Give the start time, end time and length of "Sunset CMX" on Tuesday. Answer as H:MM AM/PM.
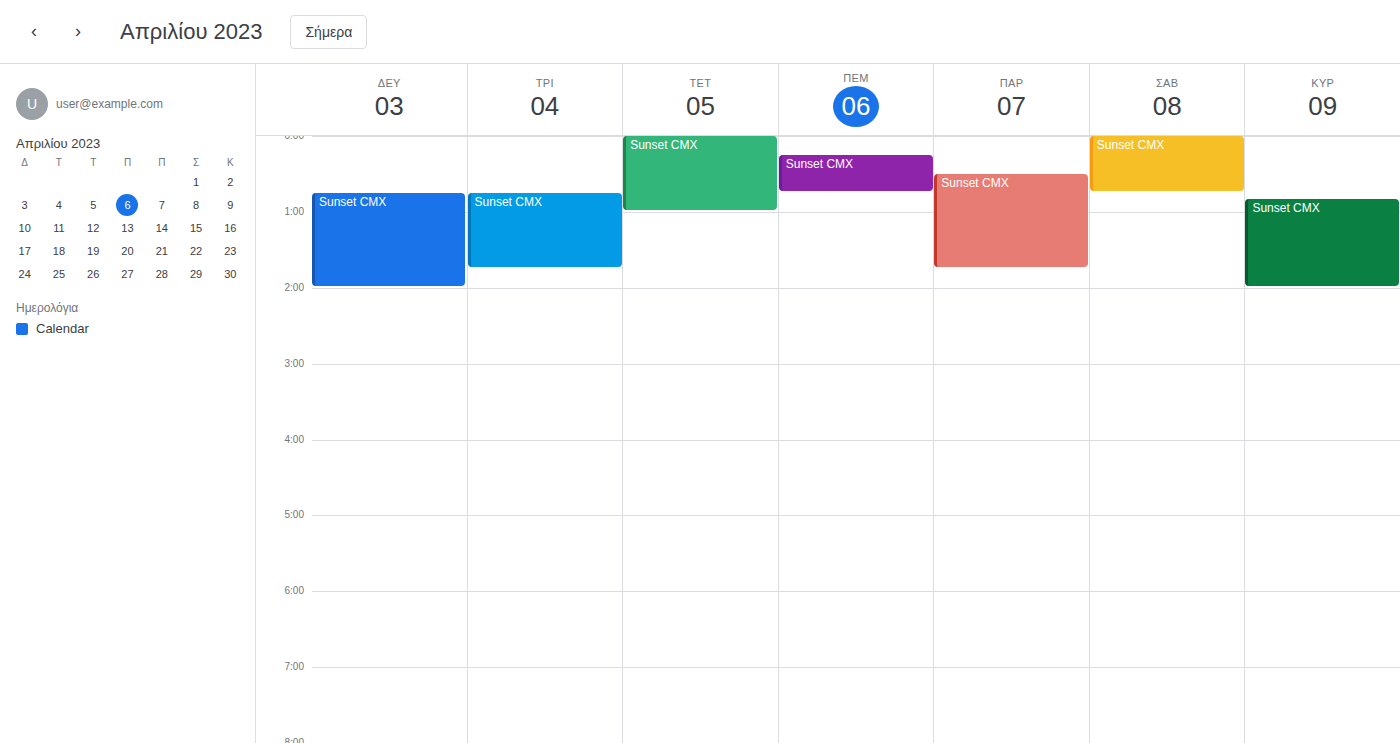
12:45 AM to 1:45 AM, 1 hour